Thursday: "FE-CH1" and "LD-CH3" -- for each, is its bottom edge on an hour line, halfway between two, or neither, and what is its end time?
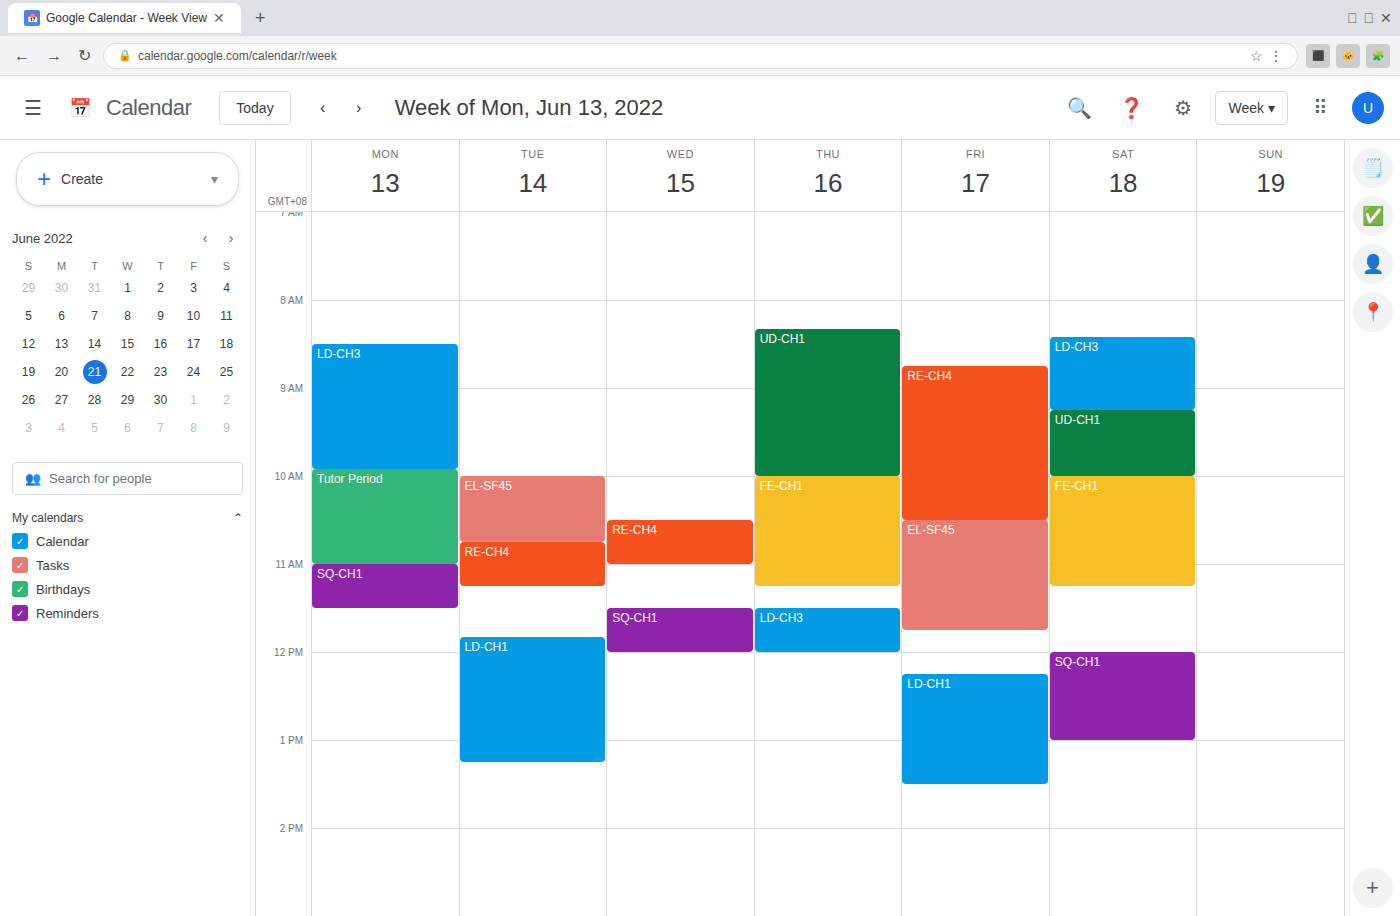
"FE-CH1": 11:15 AM, neither: a quarter of the way from the 11 AM line to the 12 PM line. "LD-CH3": 12:00 PM, exactly on the 12 PM line.